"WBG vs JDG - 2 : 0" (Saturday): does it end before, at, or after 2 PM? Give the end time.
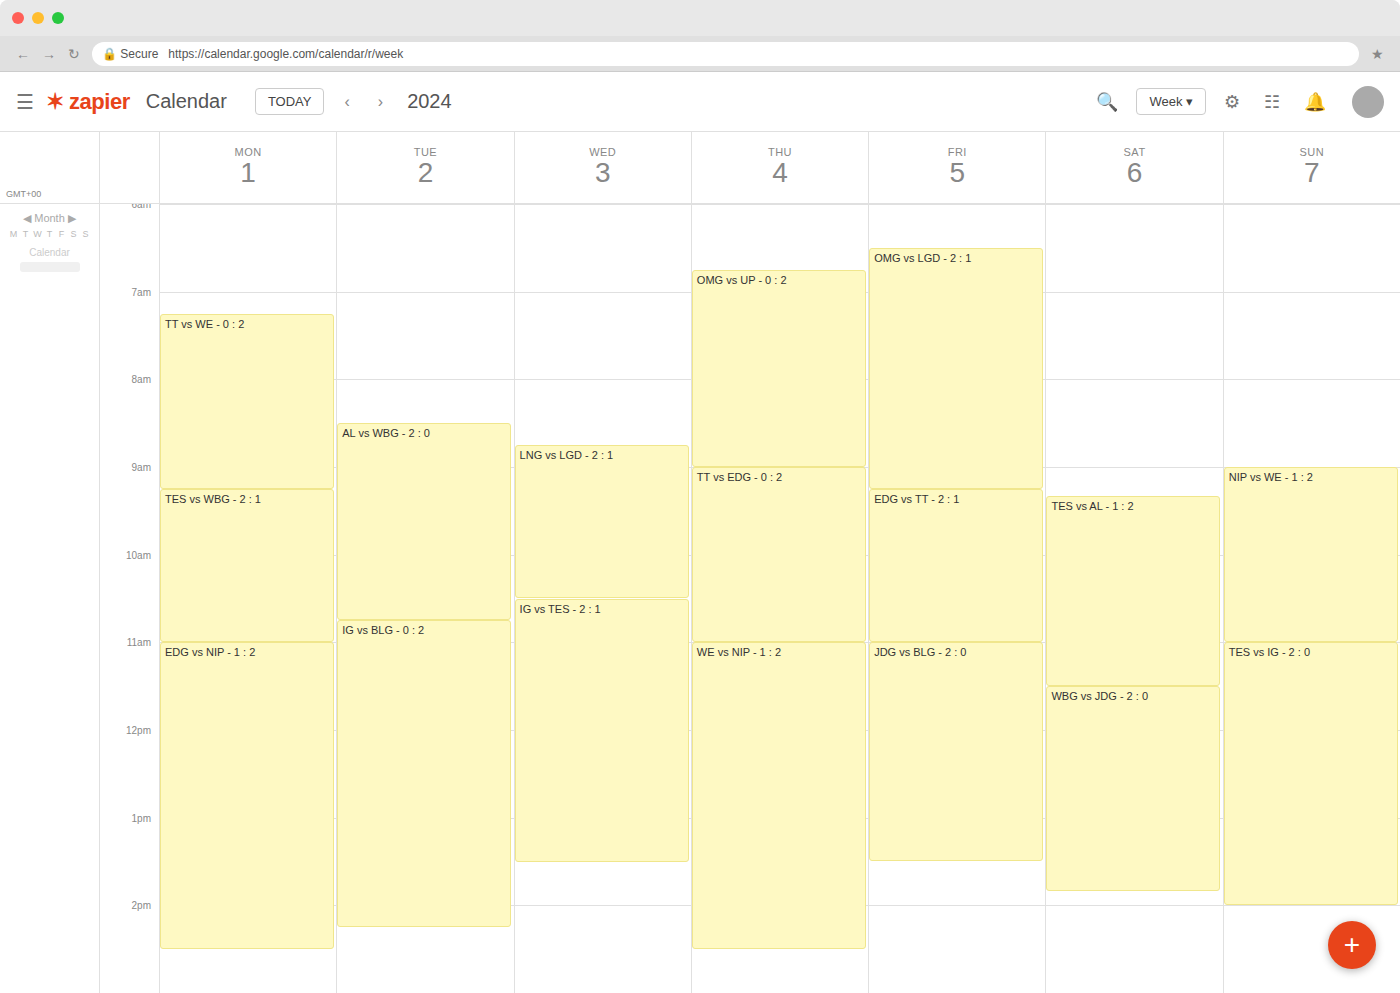
1:50 PM -- before 2 PM, 10 minutes above the 2 PM line.